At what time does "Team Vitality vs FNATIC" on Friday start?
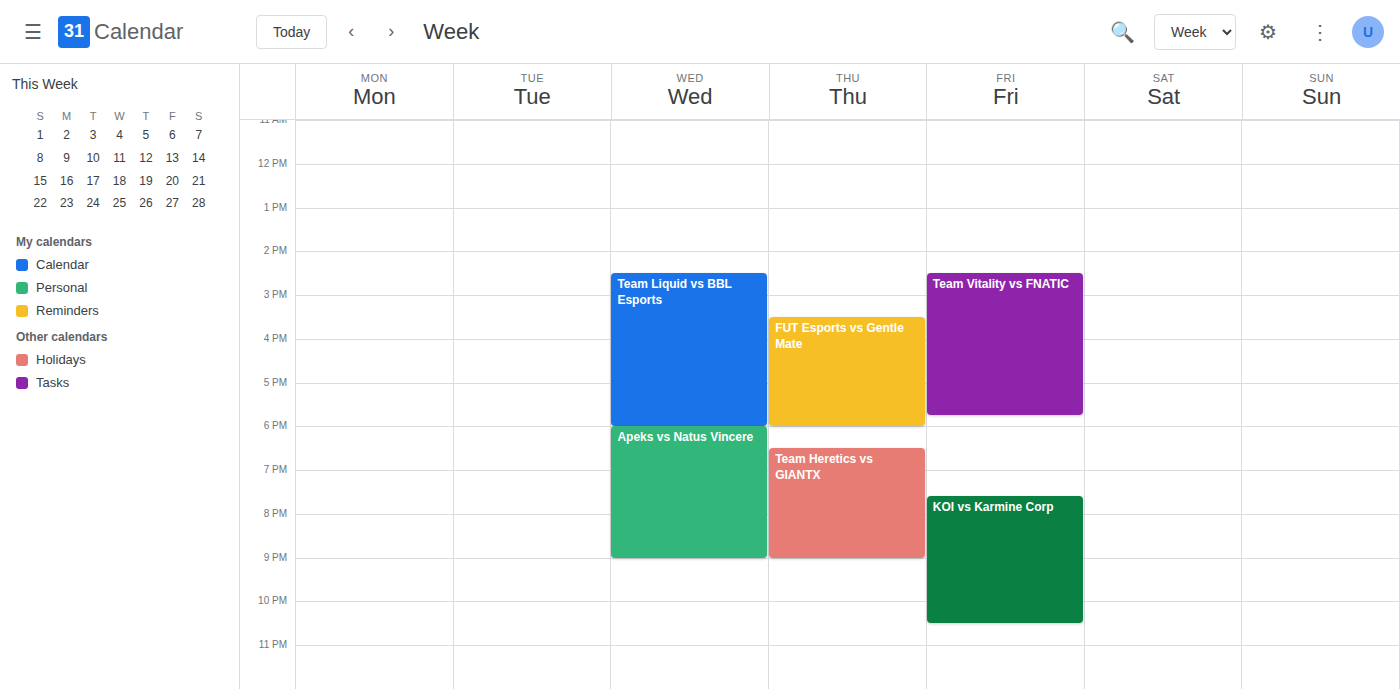
14:30